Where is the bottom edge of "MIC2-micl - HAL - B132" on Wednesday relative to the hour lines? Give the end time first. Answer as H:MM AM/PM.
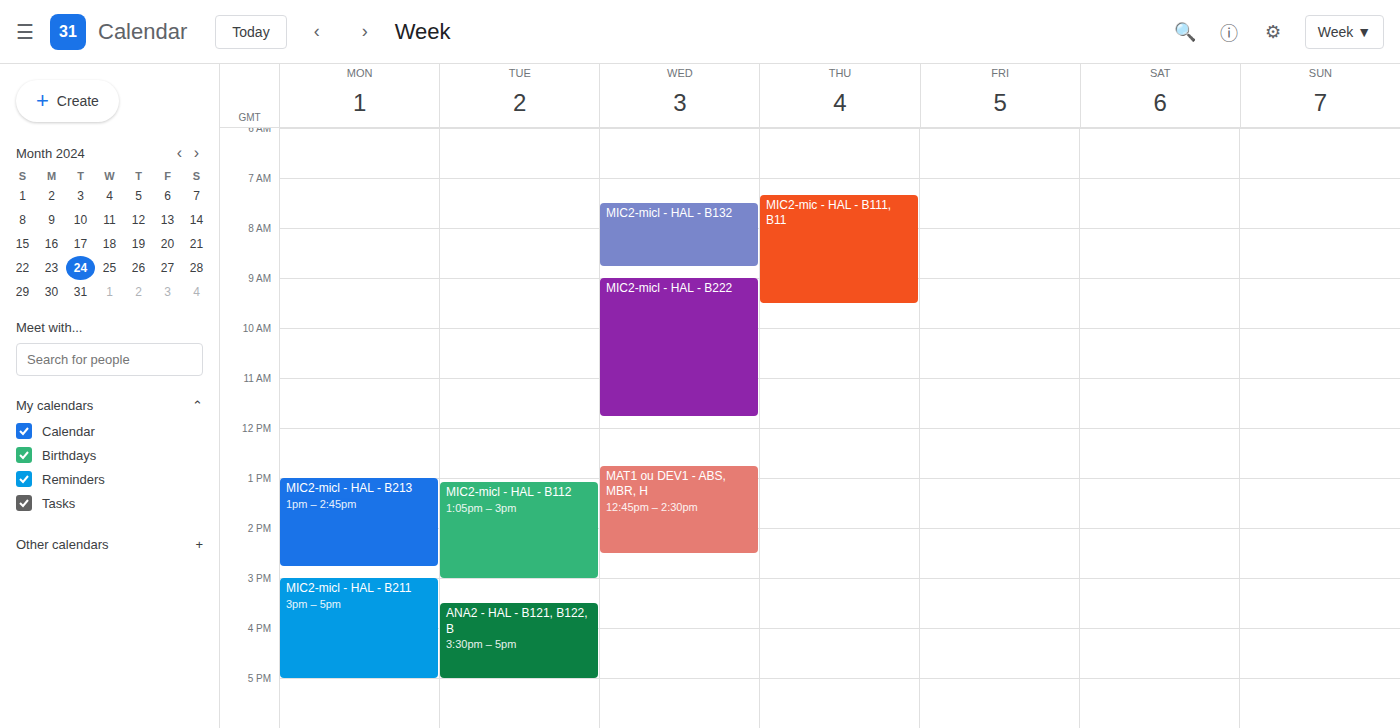
8:45 AM -- neither: three quarters of the way from the 8 AM line to the 9 AM line.